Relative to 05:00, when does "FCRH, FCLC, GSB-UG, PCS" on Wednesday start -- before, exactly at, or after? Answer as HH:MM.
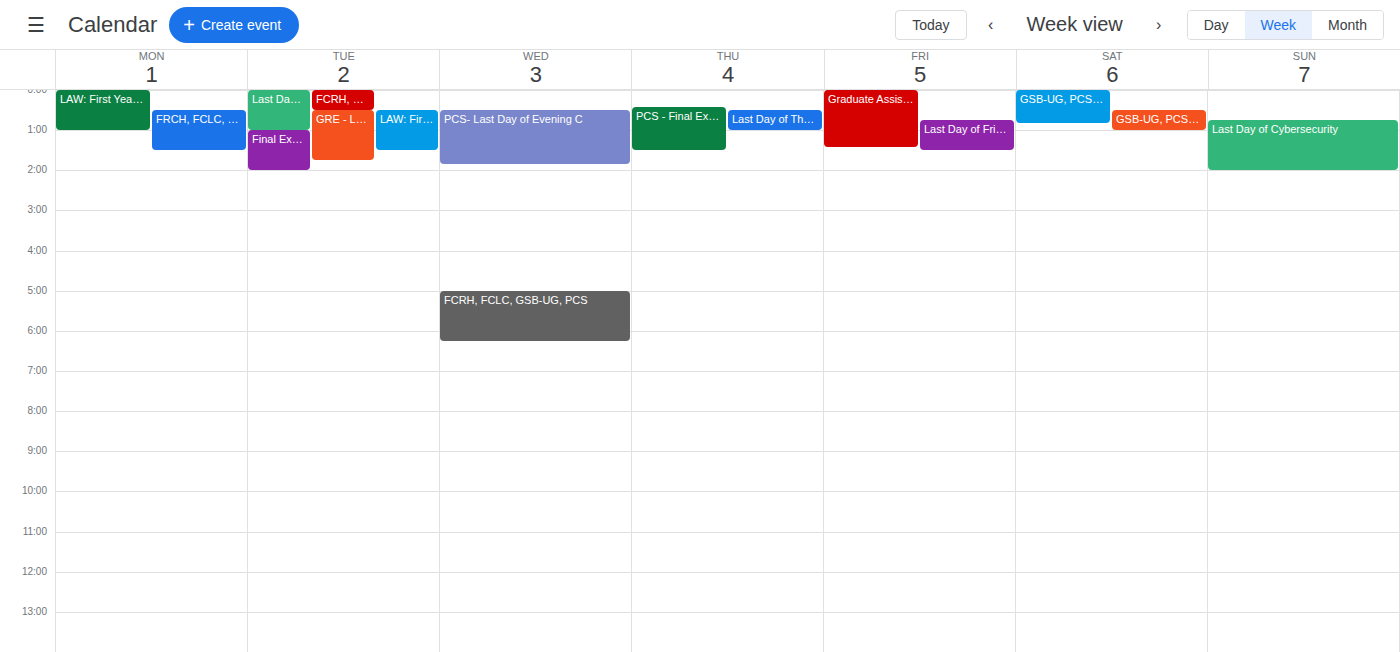
05:00 -- exactly at 05:00, on the 05:00 line.